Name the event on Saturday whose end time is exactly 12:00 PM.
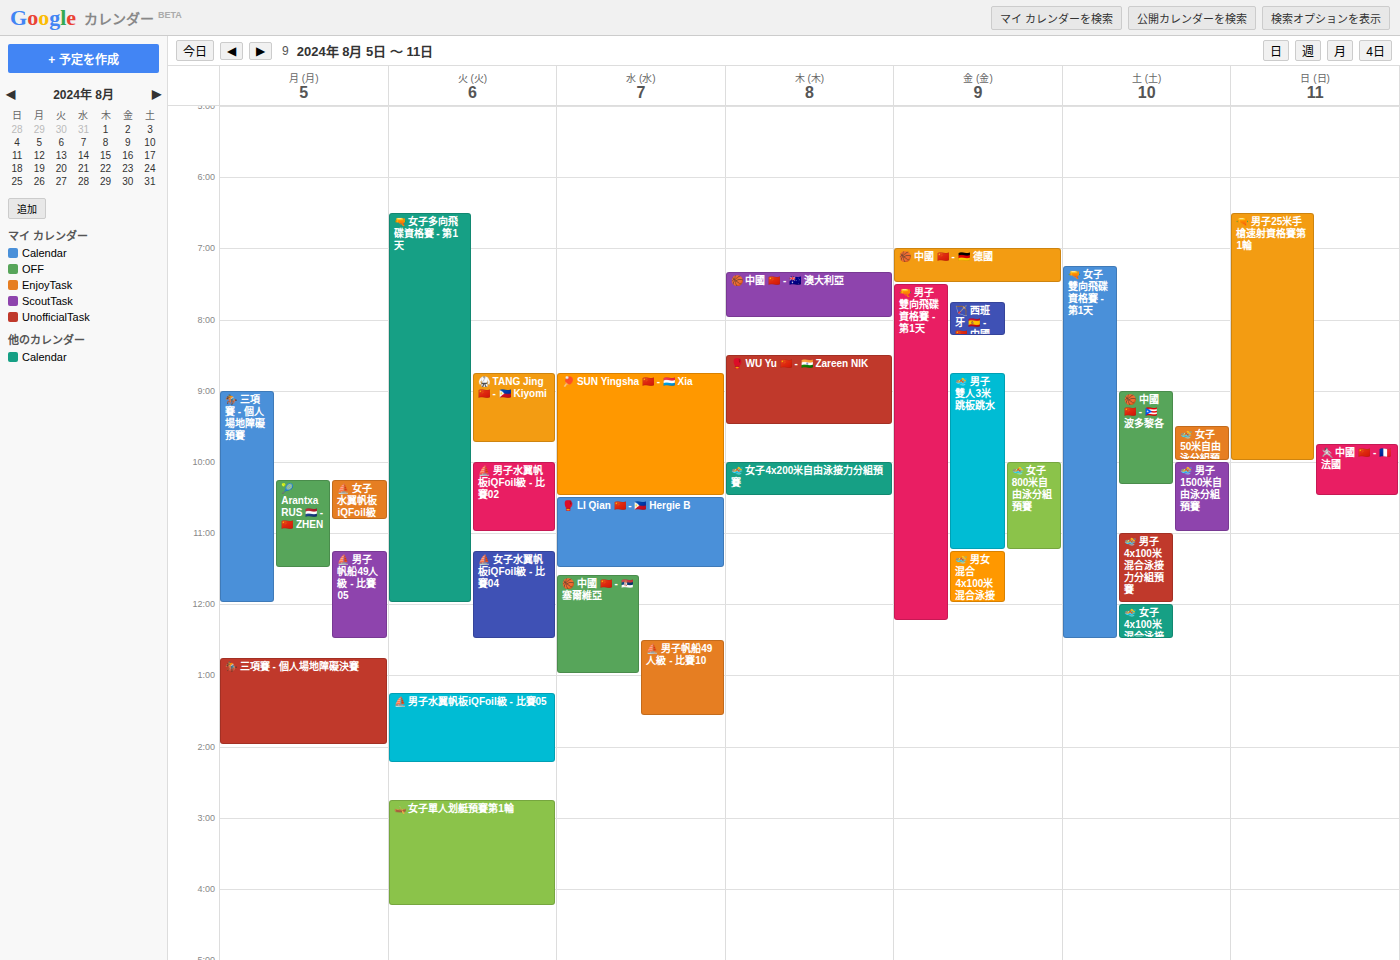
"🏊 男子4x100米混合泳接力分組預賽"